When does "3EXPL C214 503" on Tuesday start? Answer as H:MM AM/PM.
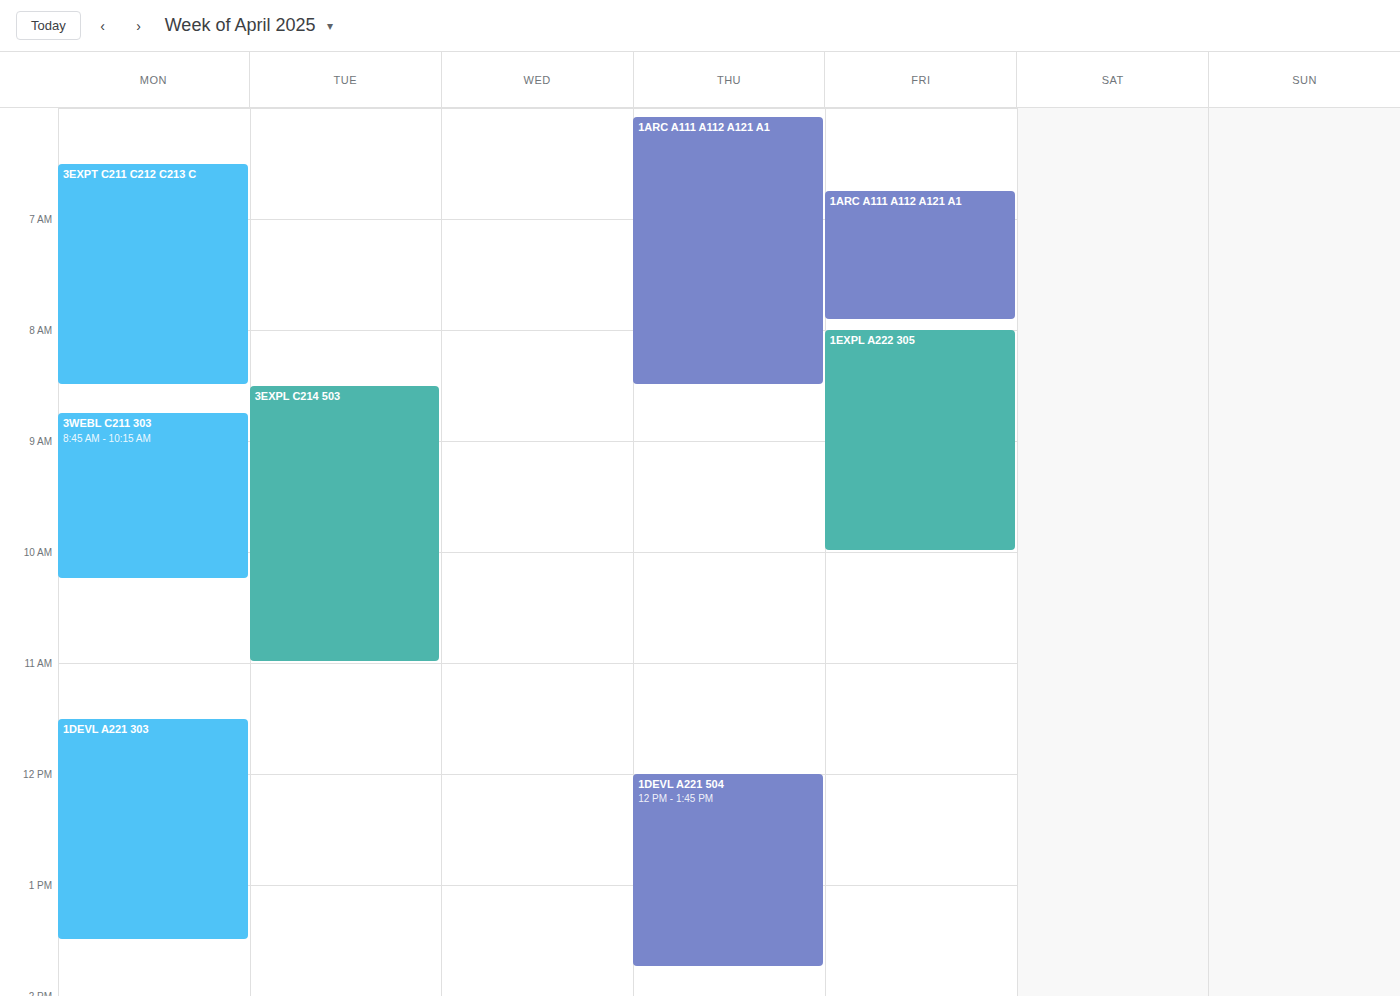
8:30 AM